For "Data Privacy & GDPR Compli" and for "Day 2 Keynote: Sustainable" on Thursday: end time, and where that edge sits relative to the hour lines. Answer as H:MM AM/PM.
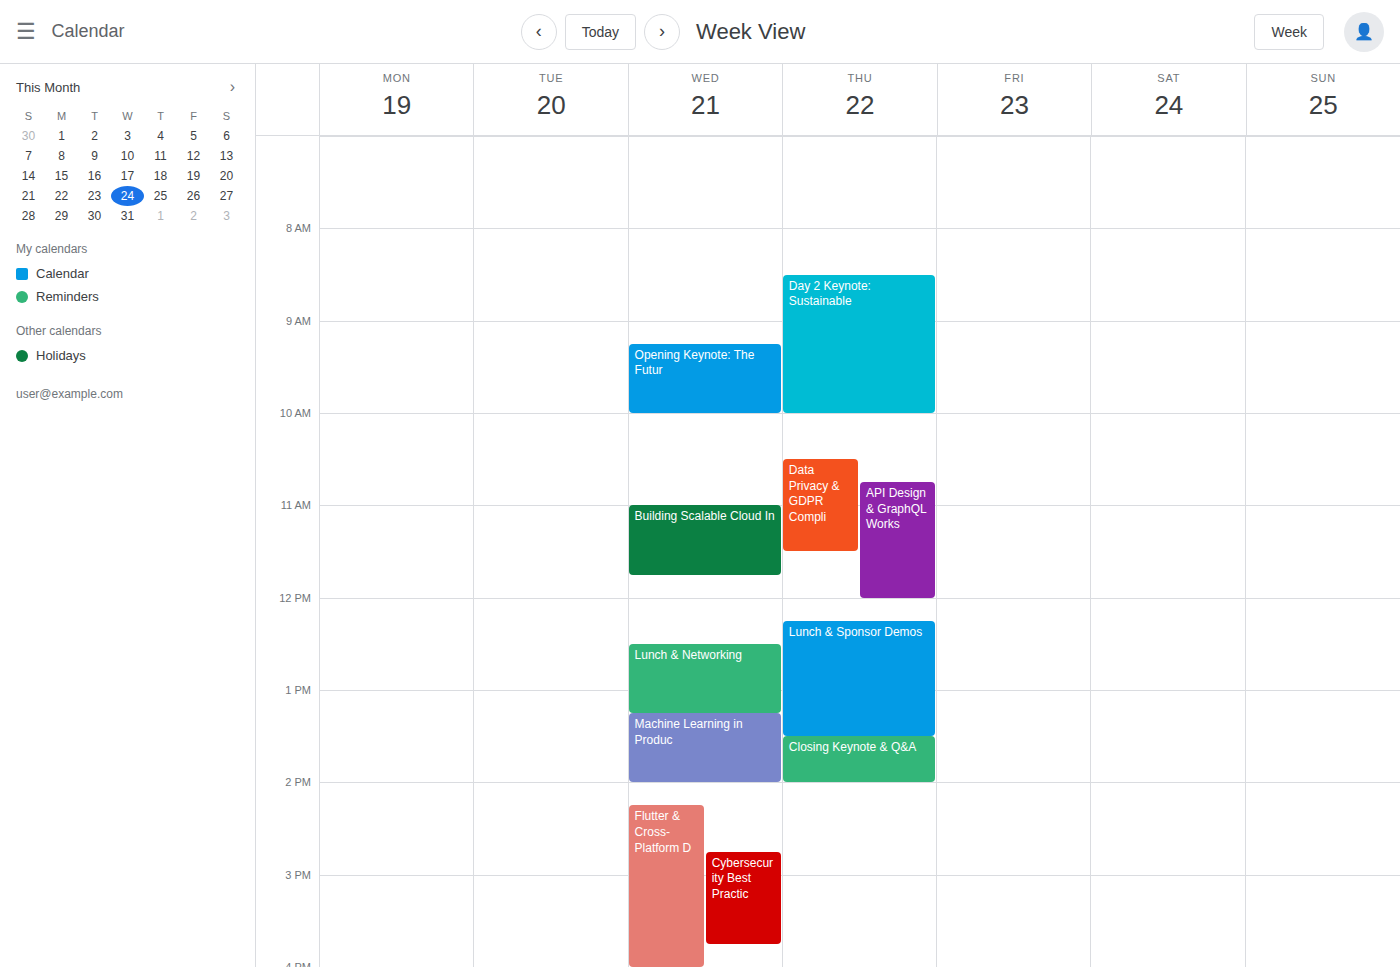
"Data Privacy & GDPR Compli": 11:30 AM, halfway between the 11 AM and 12 PM lines. "Day 2 Keynote: Sustainable": 10:00 AM, exactly on the 10 AM line.